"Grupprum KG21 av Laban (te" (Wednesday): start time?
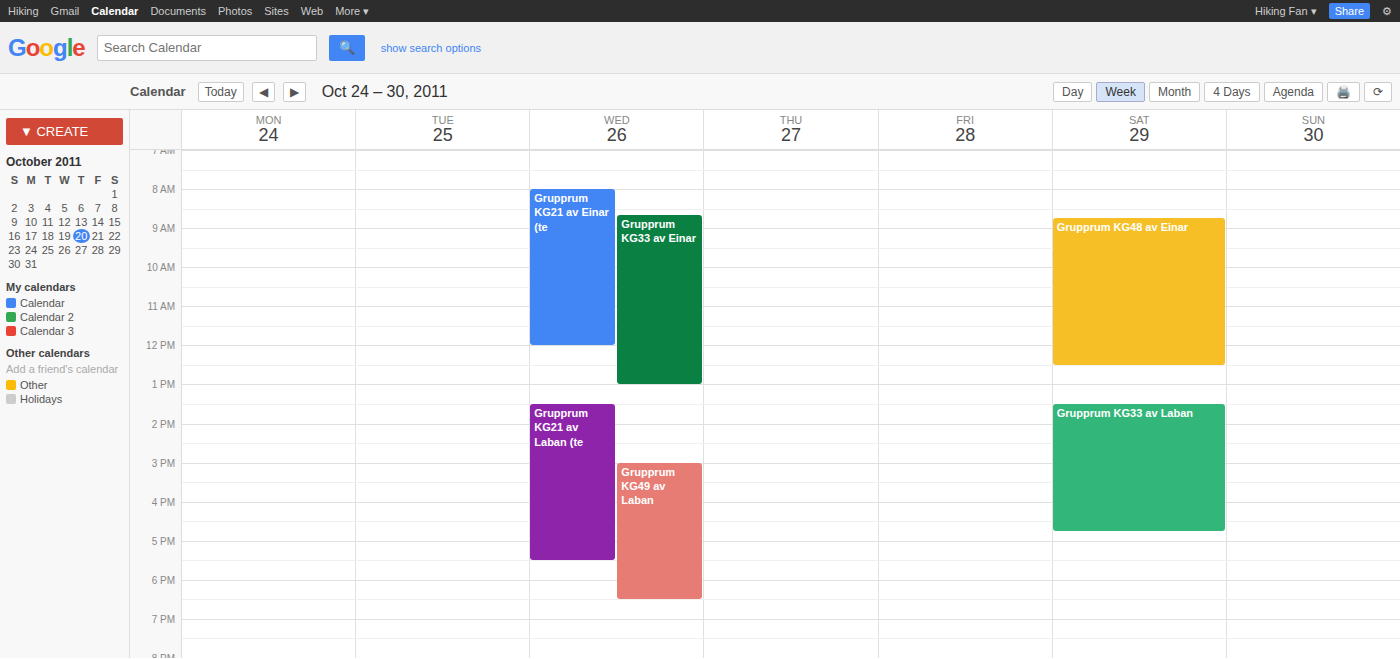
1:30 PM